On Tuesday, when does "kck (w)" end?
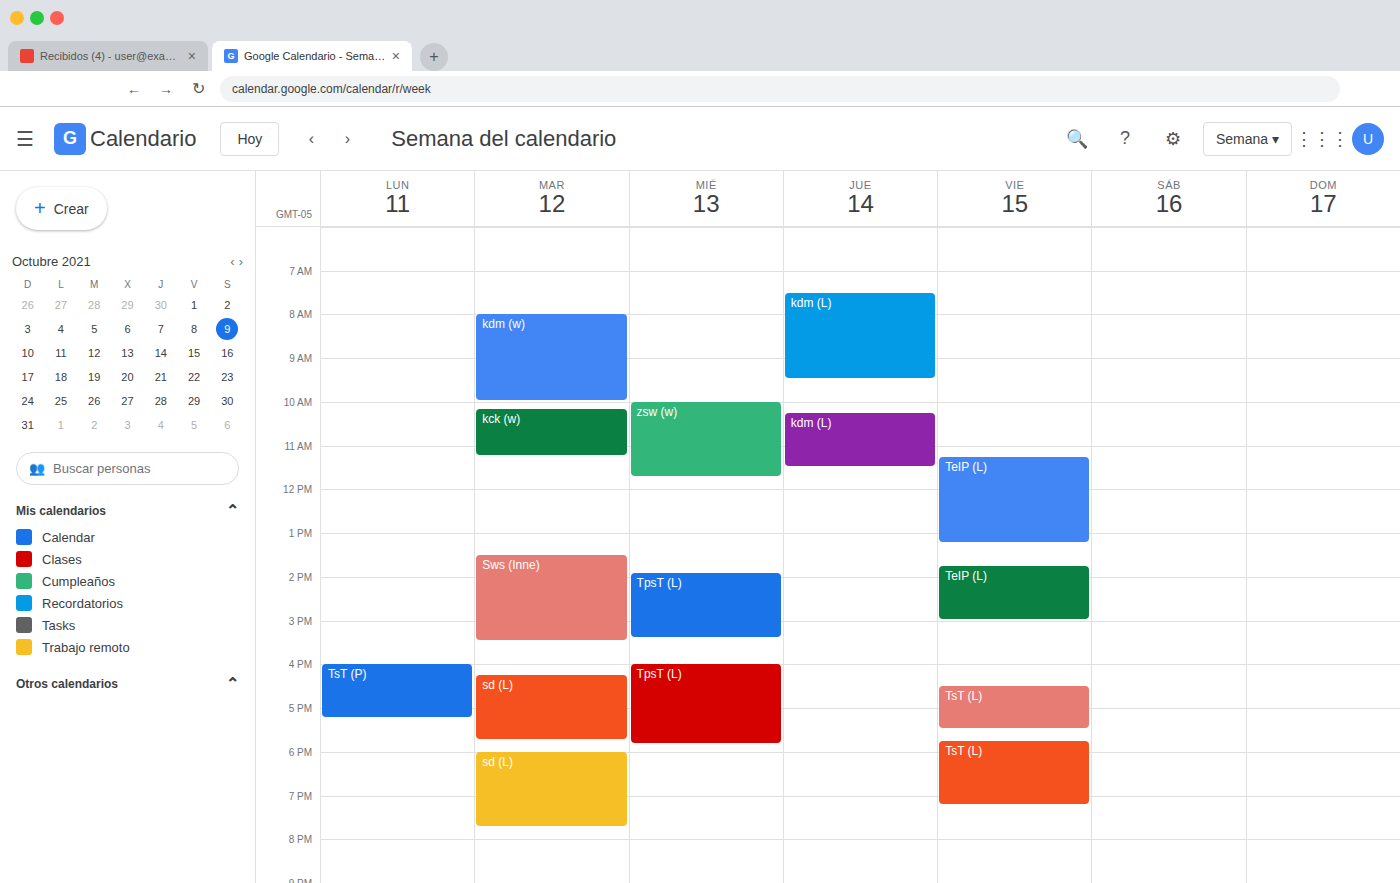
11:15 AM